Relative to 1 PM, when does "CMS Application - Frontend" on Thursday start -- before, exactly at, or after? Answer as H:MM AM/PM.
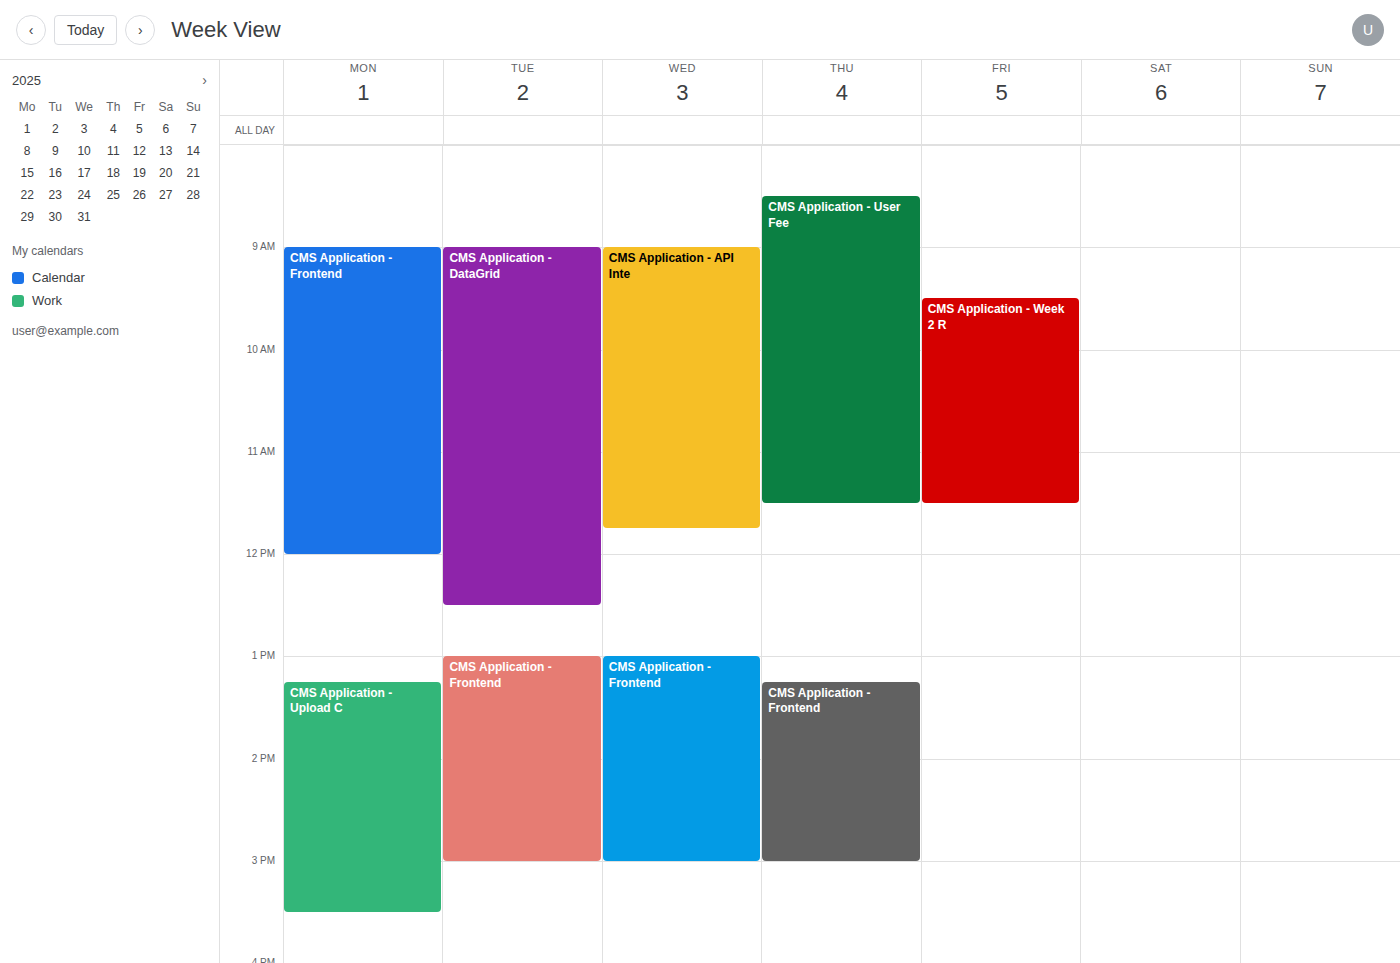
1:15 PM -- after 1 PM, 15 minutes below the 1 PM line.